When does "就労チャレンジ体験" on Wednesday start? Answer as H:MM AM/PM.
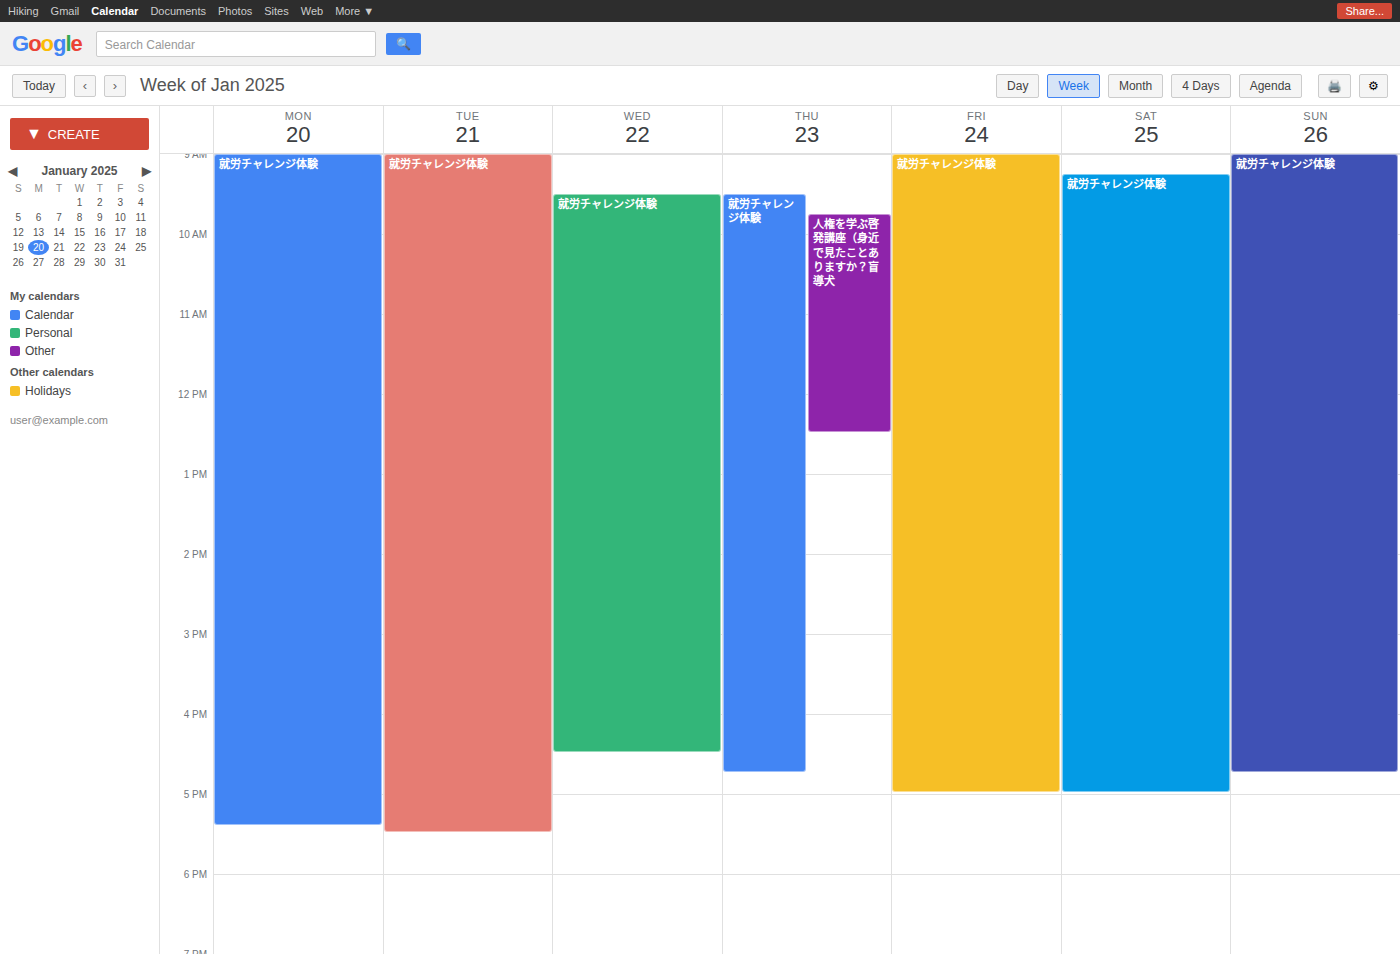
9:30 AM